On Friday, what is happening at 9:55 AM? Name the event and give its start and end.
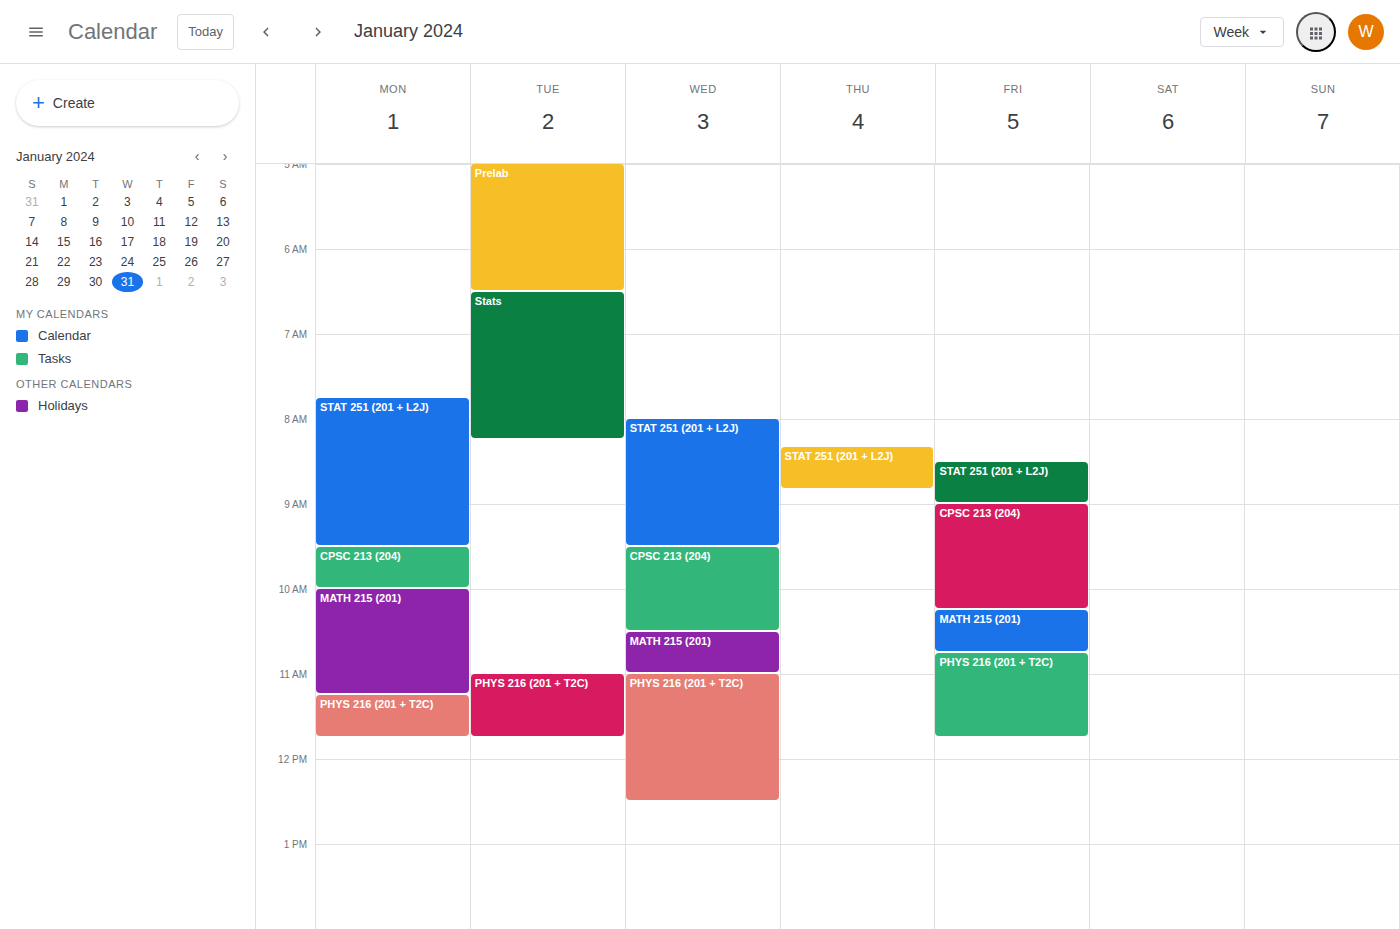
"CPSC 213 (204)", 9:00 AM to 10:15 AM